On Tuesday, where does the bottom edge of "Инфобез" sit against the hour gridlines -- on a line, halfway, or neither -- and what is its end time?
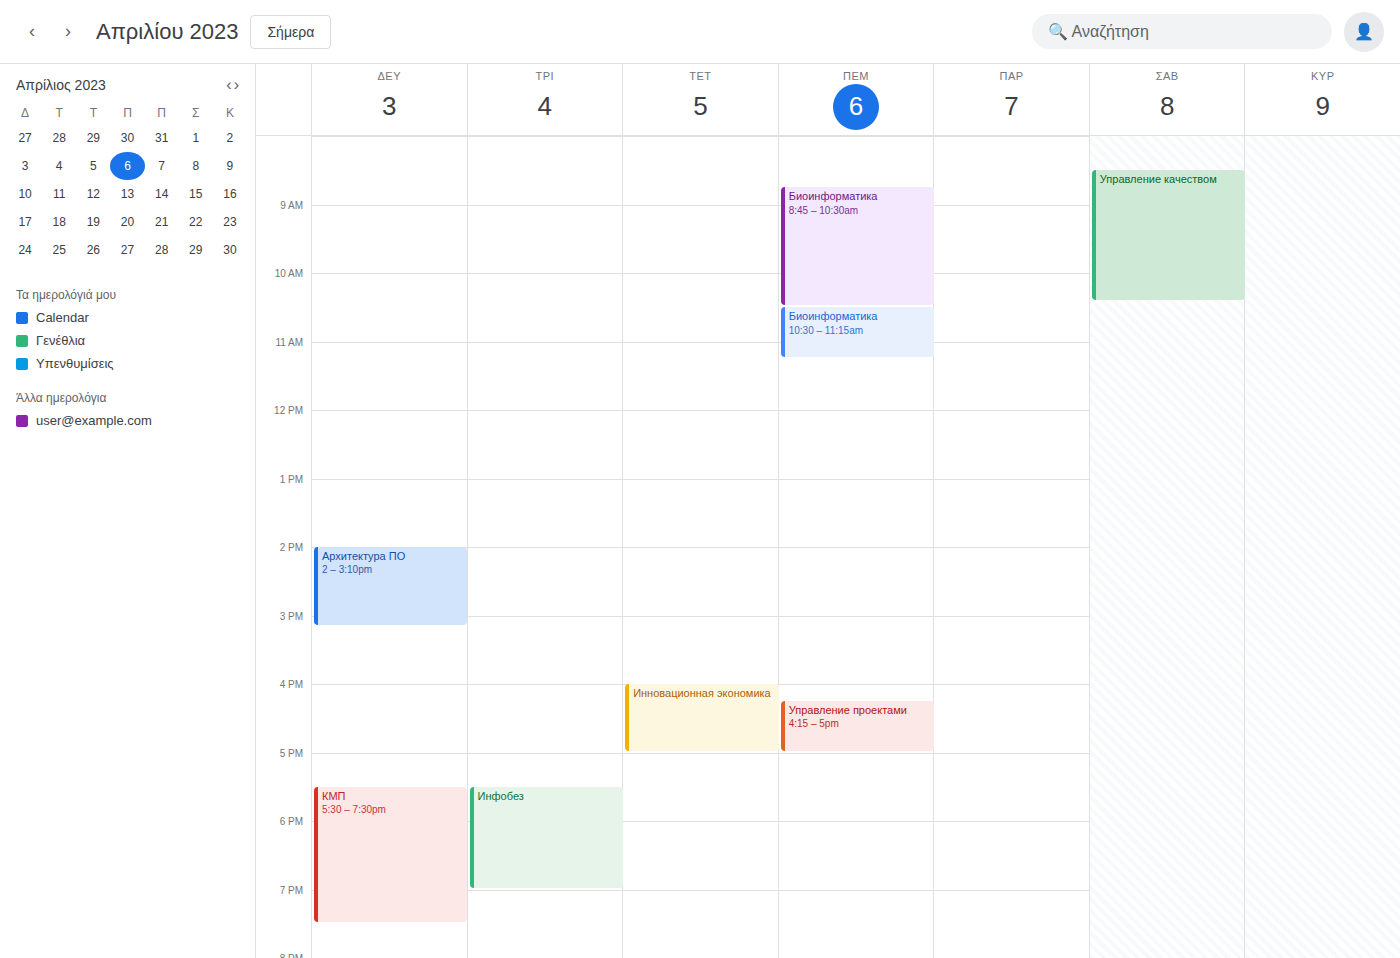
7:00 PM -- exactly on the 7 PM line.